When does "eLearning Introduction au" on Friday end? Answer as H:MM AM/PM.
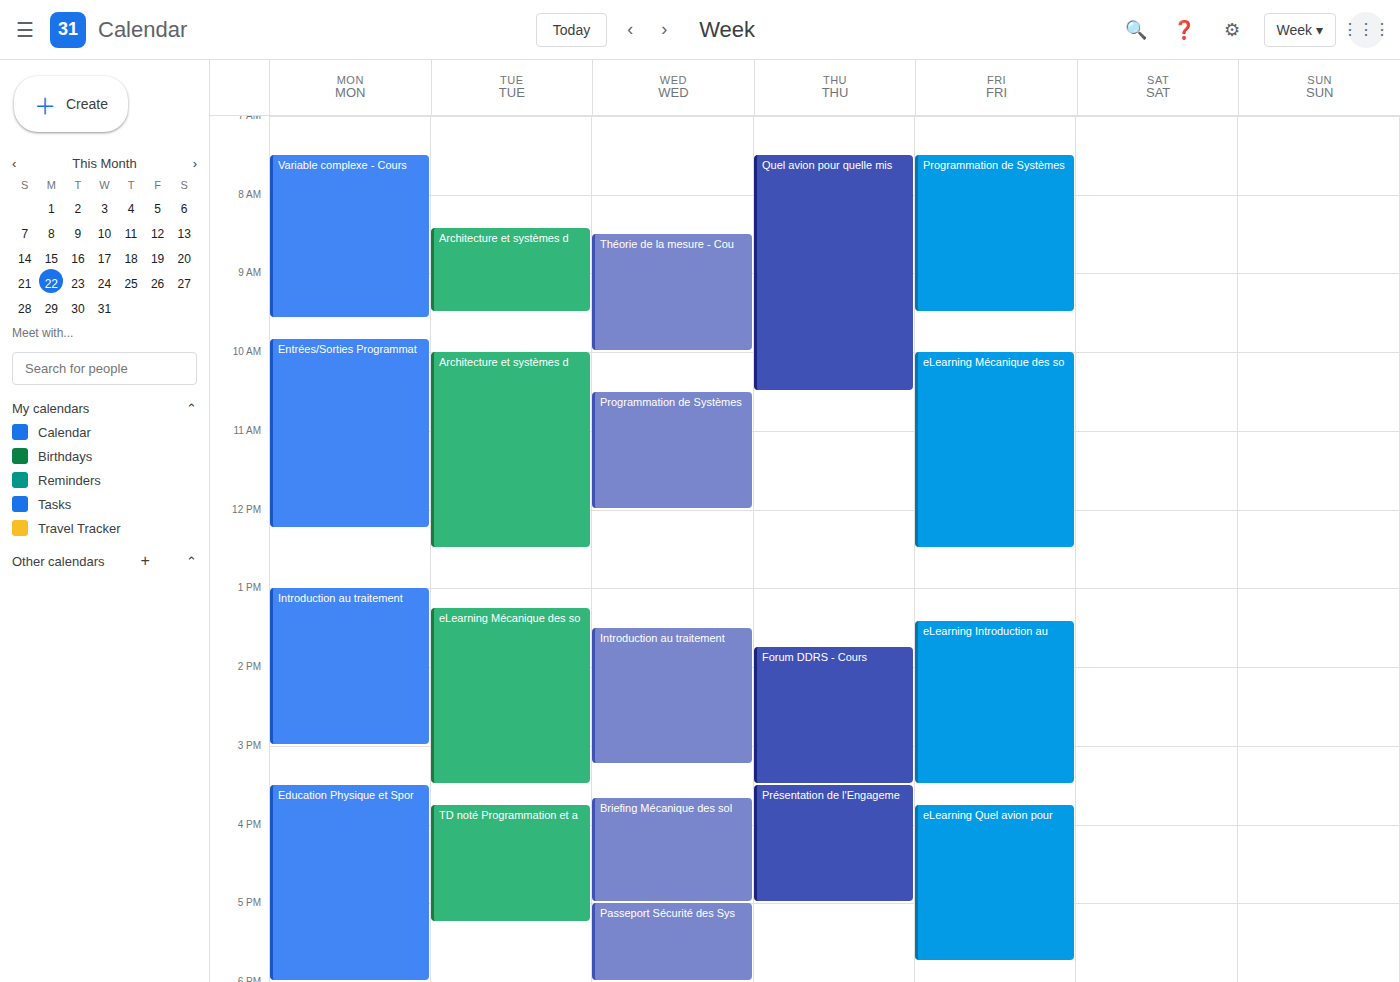
3:30 PM